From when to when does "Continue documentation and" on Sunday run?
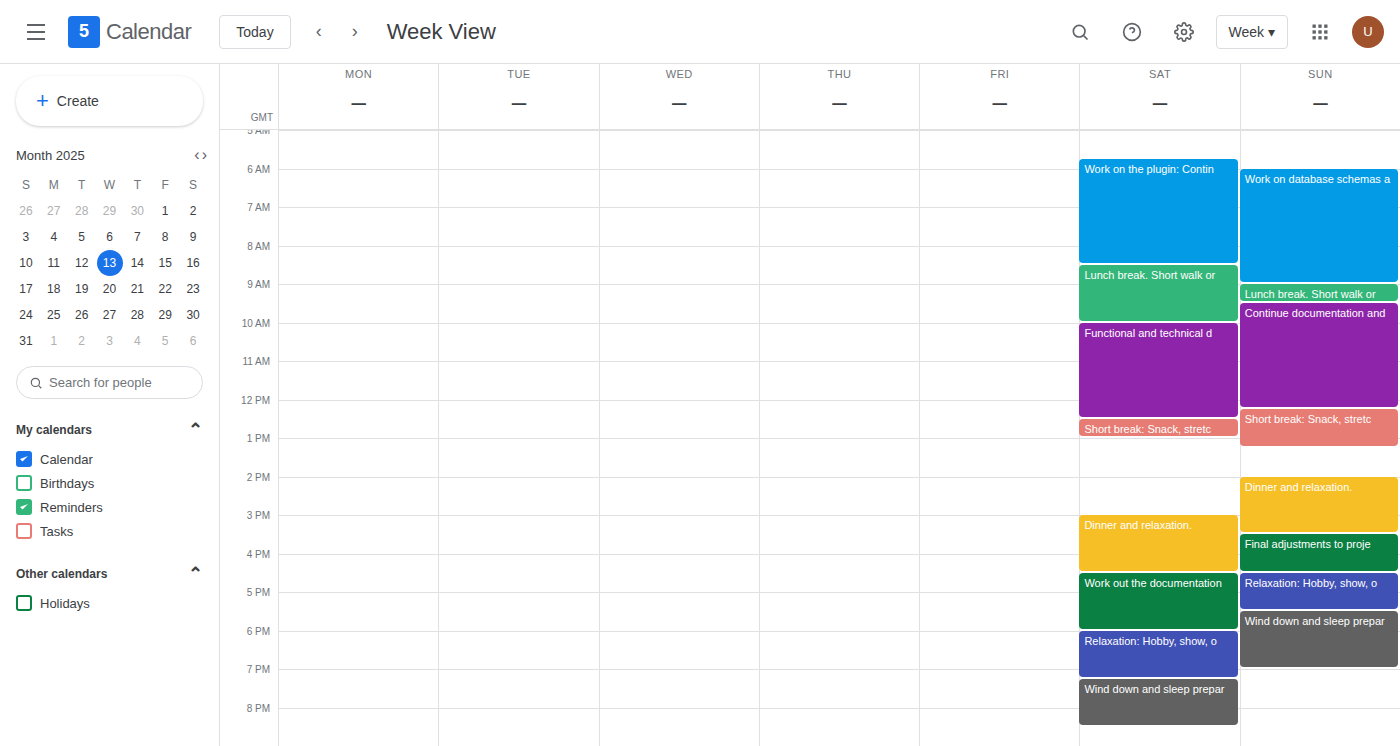
9:30 AM to 12:15 PM